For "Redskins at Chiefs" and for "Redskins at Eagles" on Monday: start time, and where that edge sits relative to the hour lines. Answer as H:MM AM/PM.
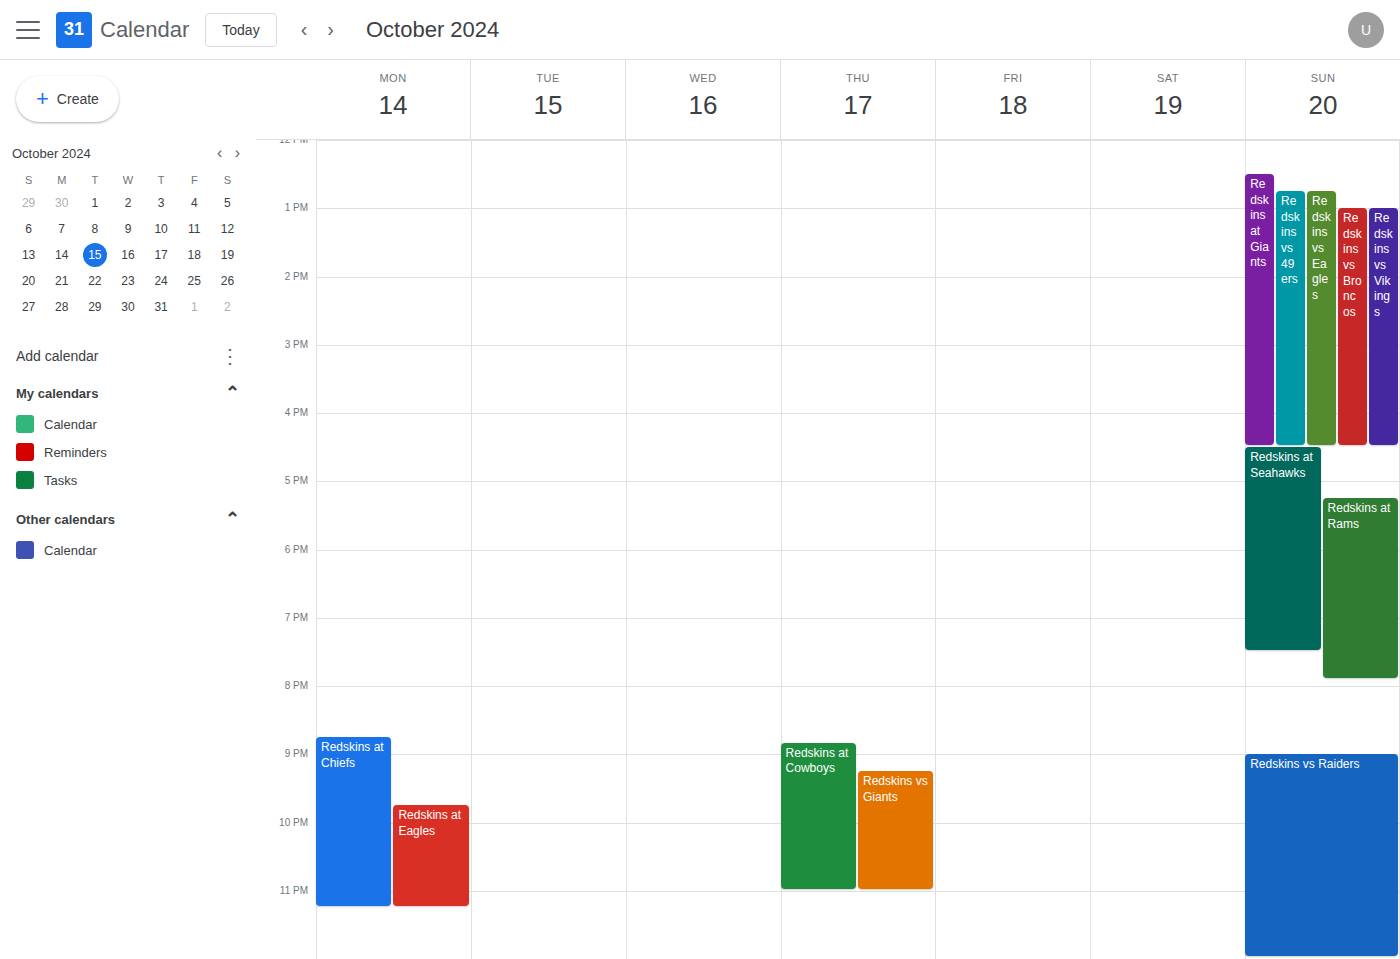
"Redskins at Chiefs": 8:45 PM, neither: three quarters of the way from the 8 PM line to the 9 PM line. "Redskins at Eagles": 9:45 PM, neither: three quarters of the way from the 9 PM line to the 10 PM line.